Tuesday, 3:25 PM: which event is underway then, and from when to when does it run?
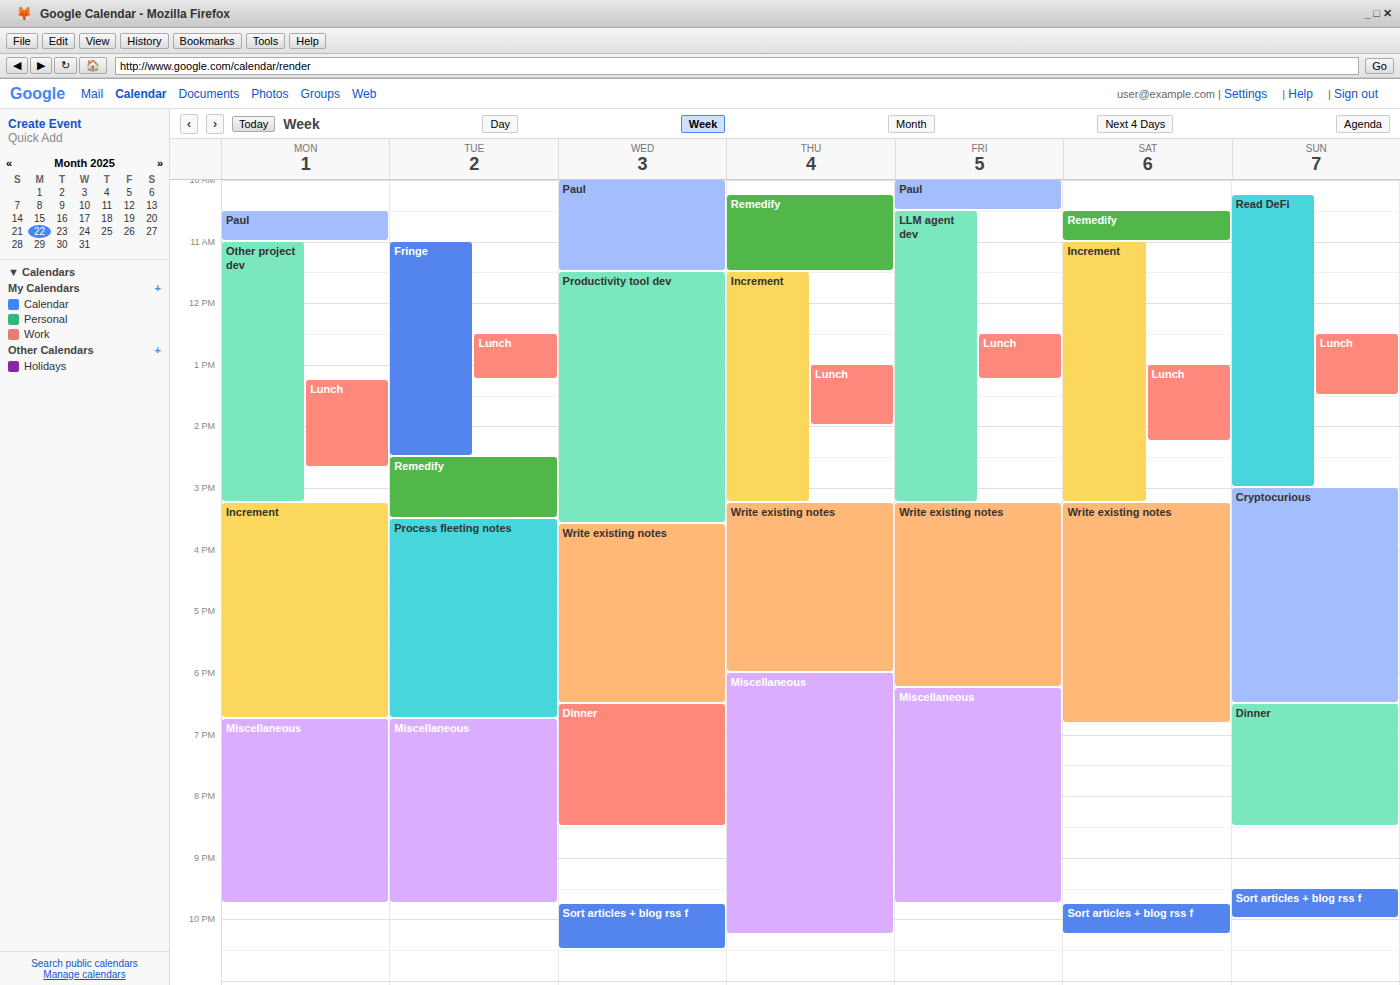
"Remedify", 2:30 PM to 3:30 PM